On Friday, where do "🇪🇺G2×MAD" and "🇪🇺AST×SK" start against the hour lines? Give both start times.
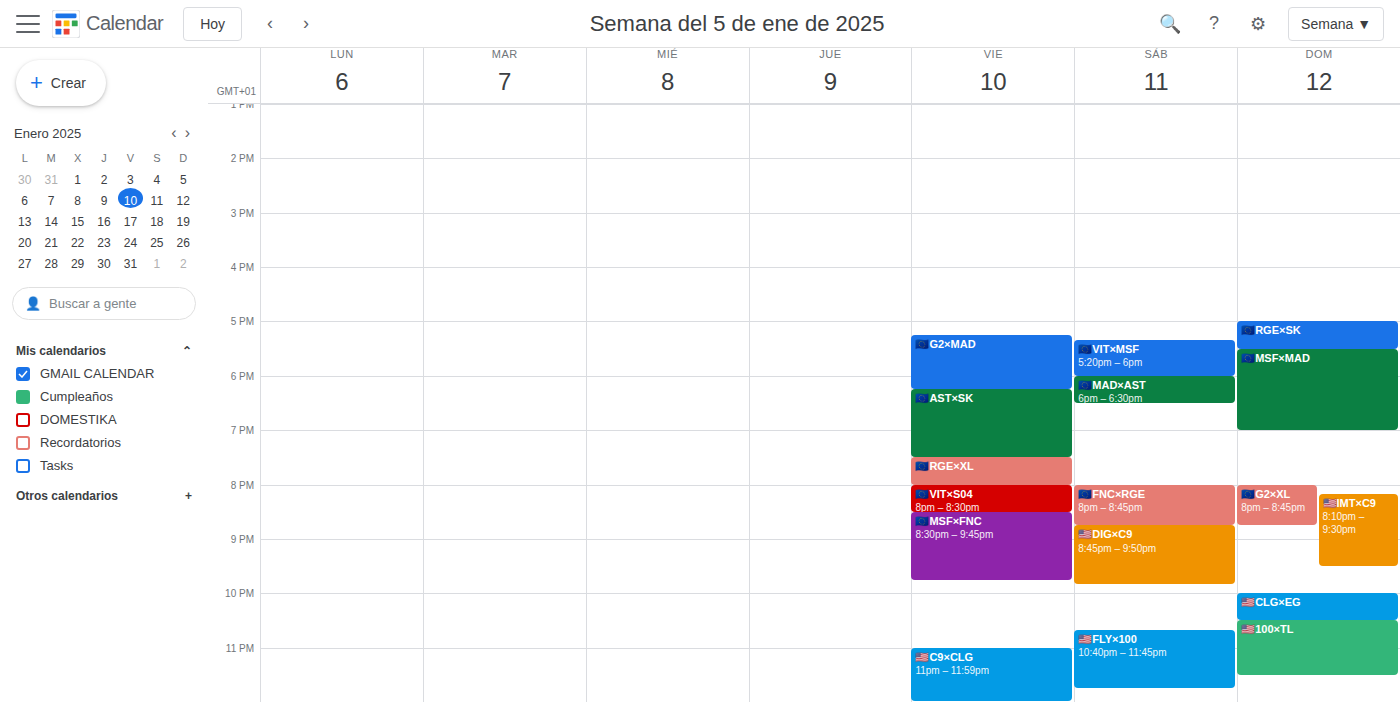
"🇪🇺G2×MAD": 5:15 PM, neither: a quarter of the way from the 5 PM line to the 6 PM line. "🇪🇺AST×SK": 6:15 PM, neither: a quarter of the way from the 6 PM line to the 7 PM line.